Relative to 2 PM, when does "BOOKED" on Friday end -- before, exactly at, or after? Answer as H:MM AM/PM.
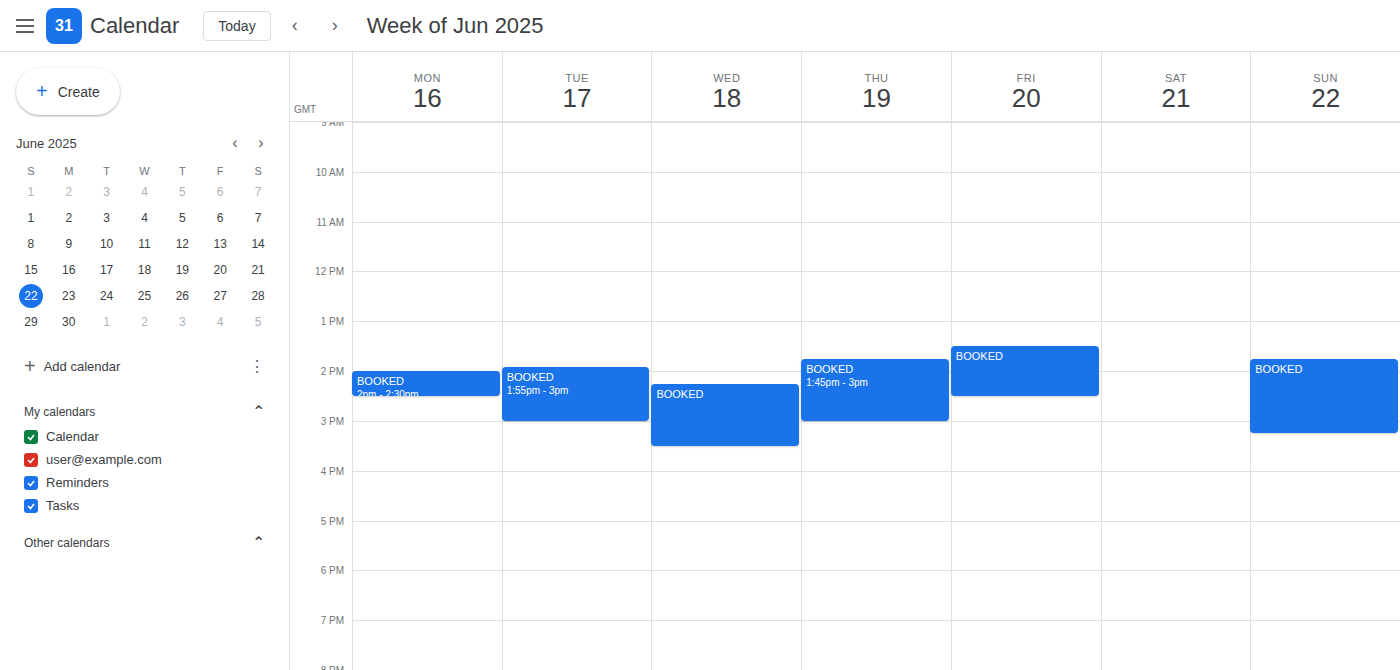
2:30 PM -- after 2 PM, 30 minutes below the 2 PM line.